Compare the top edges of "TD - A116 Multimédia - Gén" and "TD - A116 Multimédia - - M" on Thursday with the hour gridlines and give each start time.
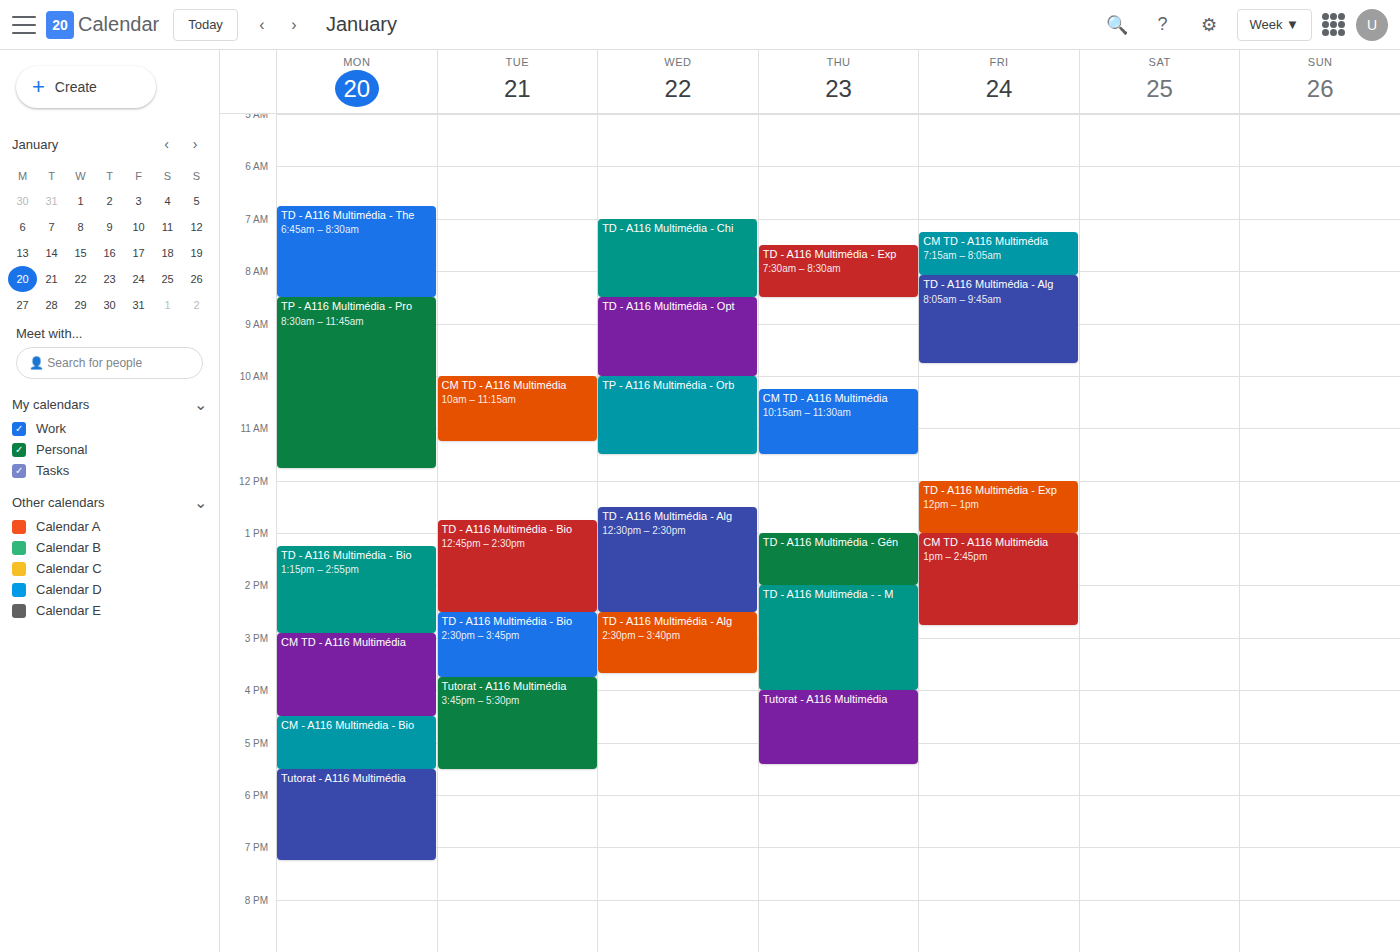
"TD - A116 Multimédia - Gén": 13:00, exactly on the 13:00 line. "TD - A116 Multimédia - - M": 14:00, exactly on the 14:00 line.